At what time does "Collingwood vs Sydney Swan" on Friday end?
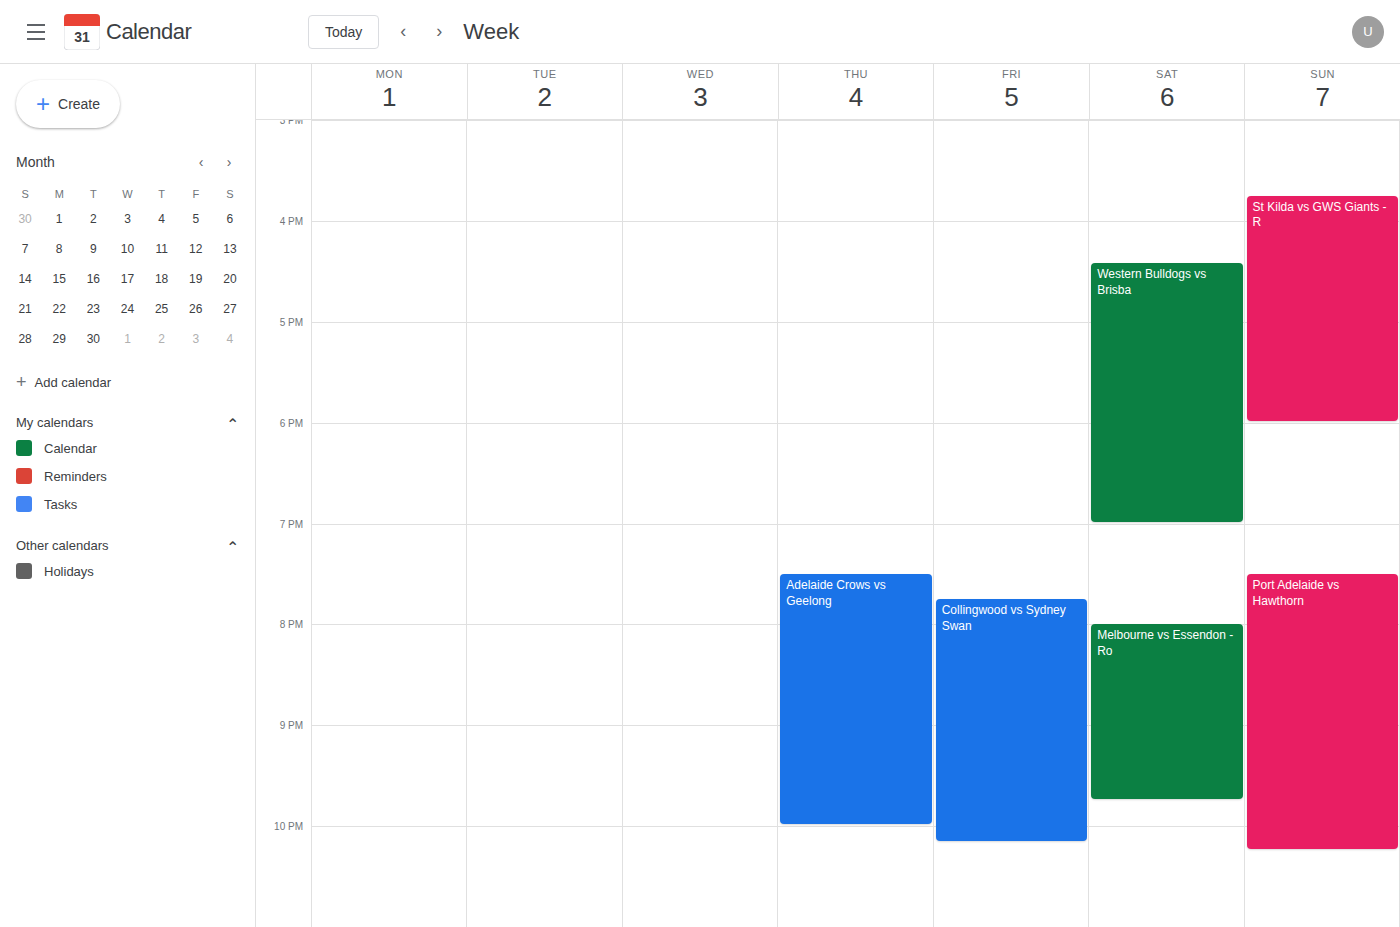
10:10 PM